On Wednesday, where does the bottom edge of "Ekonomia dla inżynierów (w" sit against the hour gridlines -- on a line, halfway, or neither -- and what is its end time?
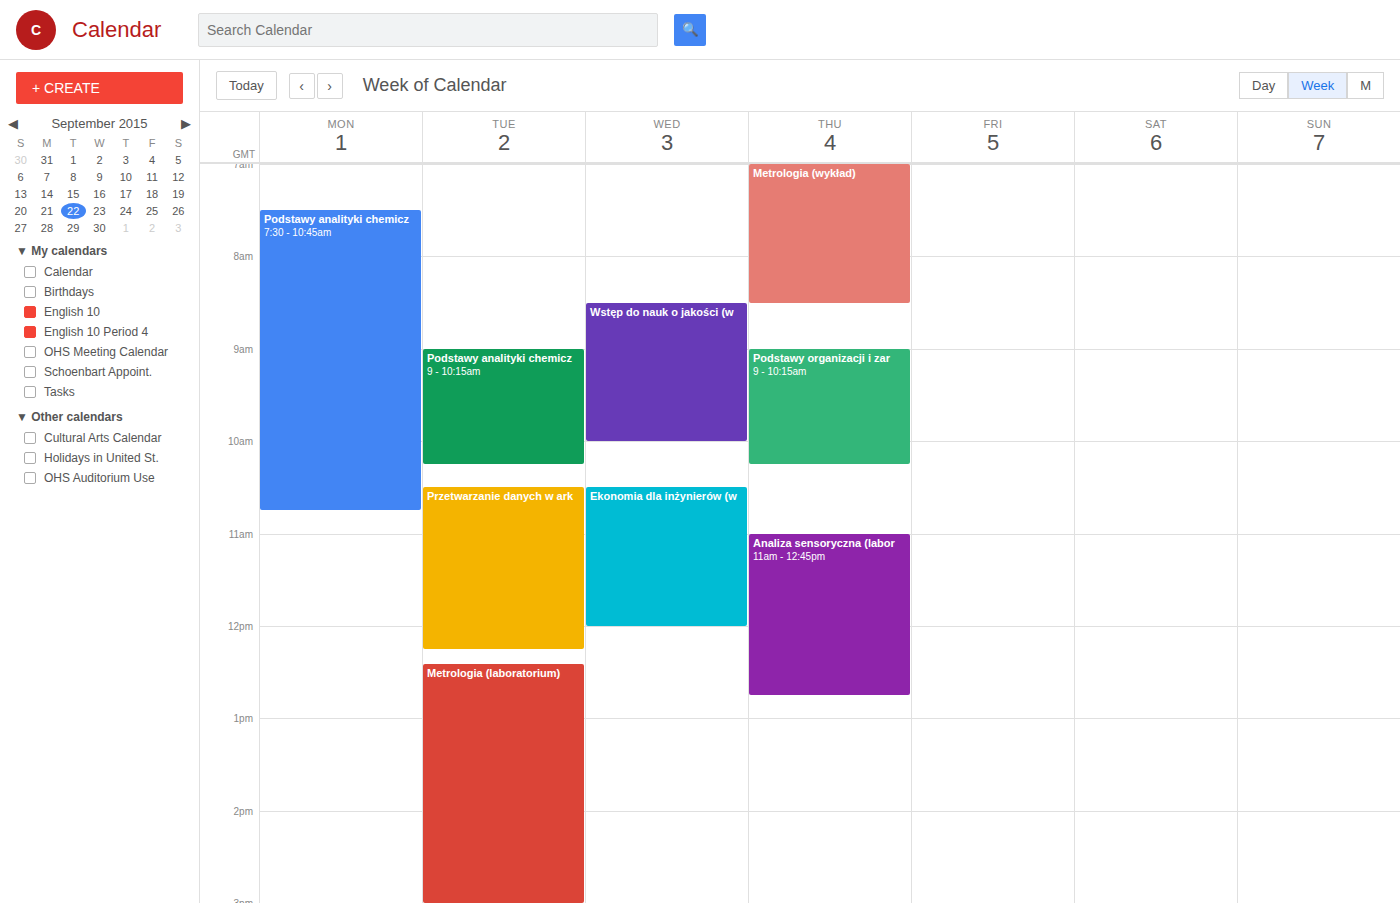
12:00 PM -- exactly on the 12 PM line.